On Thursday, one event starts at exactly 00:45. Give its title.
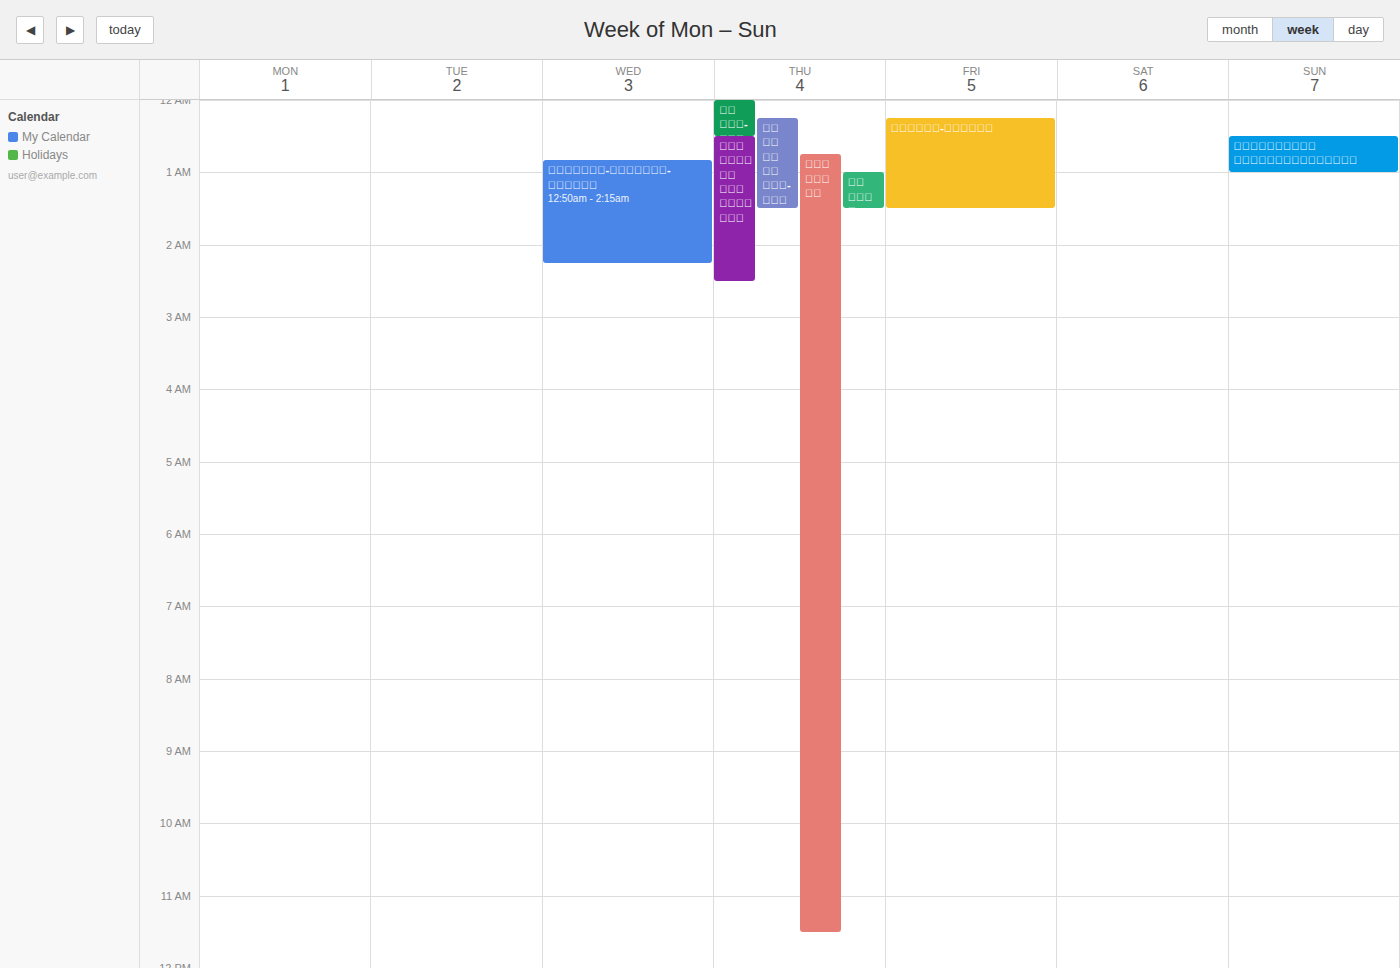
"हरिवासरः"